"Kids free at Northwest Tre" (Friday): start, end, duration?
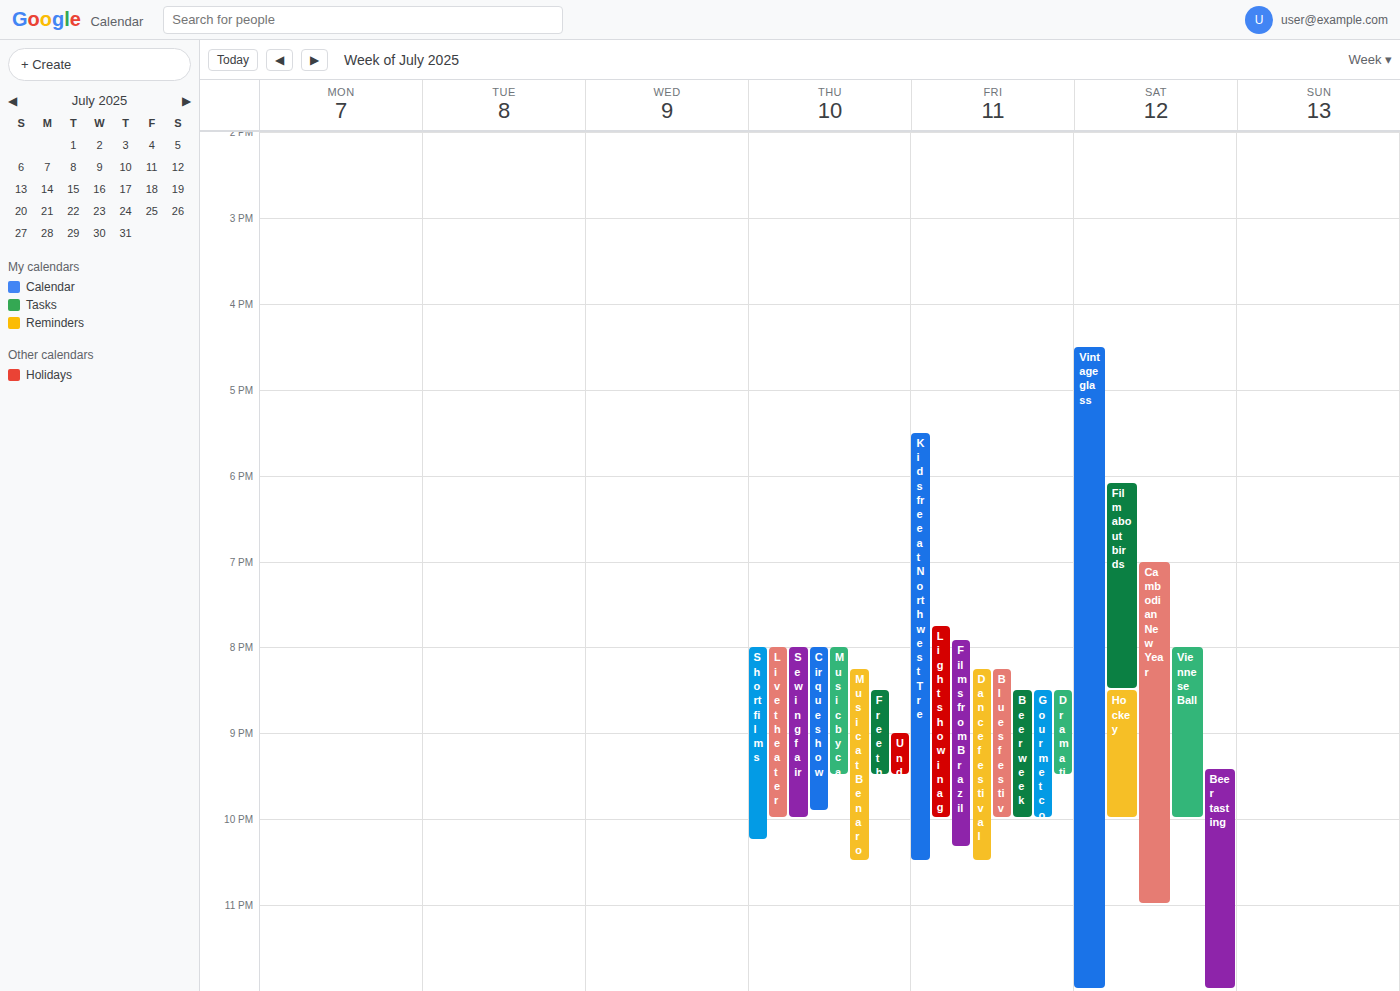
5:30 PM to 10:30 PM, 5 hours